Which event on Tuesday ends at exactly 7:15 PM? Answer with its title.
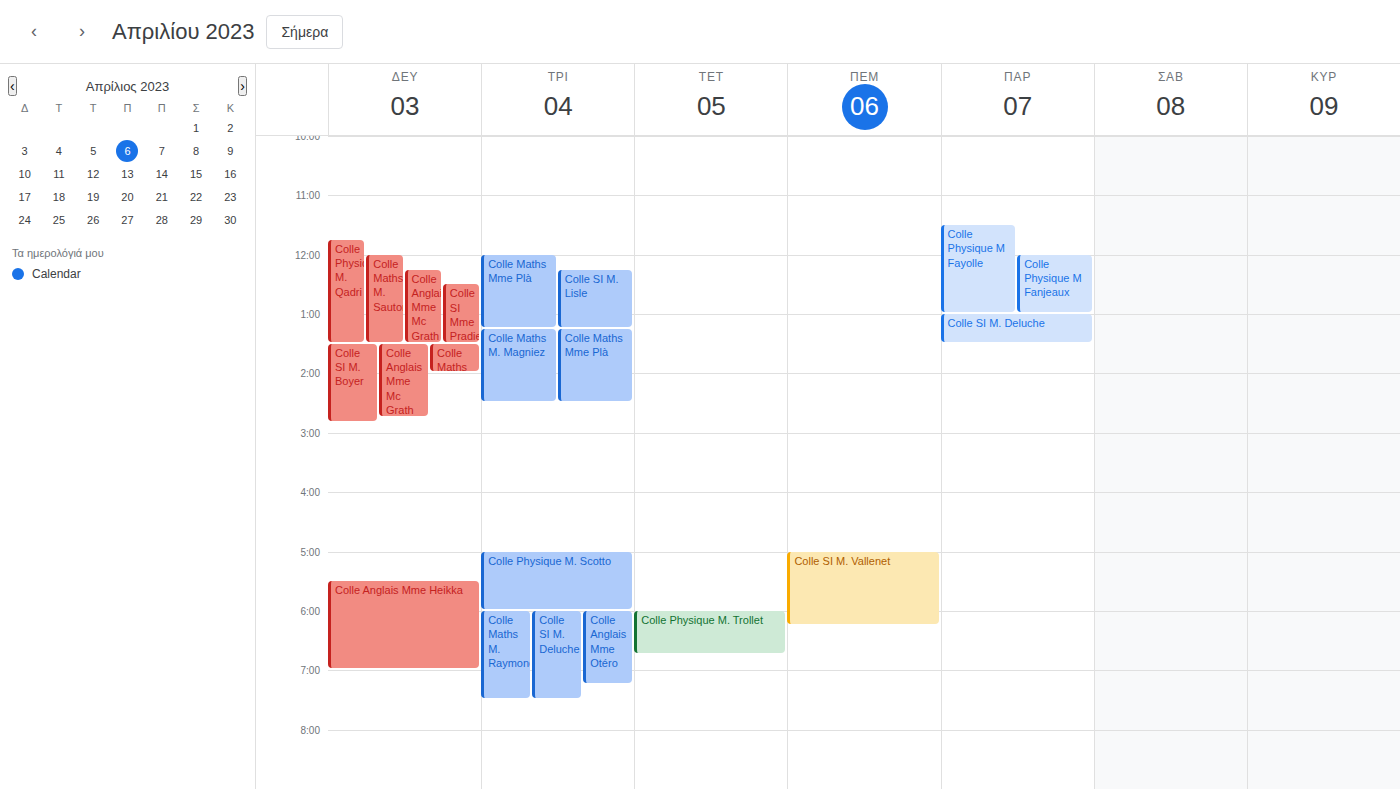
"Colle Anglais Mme Otéro"